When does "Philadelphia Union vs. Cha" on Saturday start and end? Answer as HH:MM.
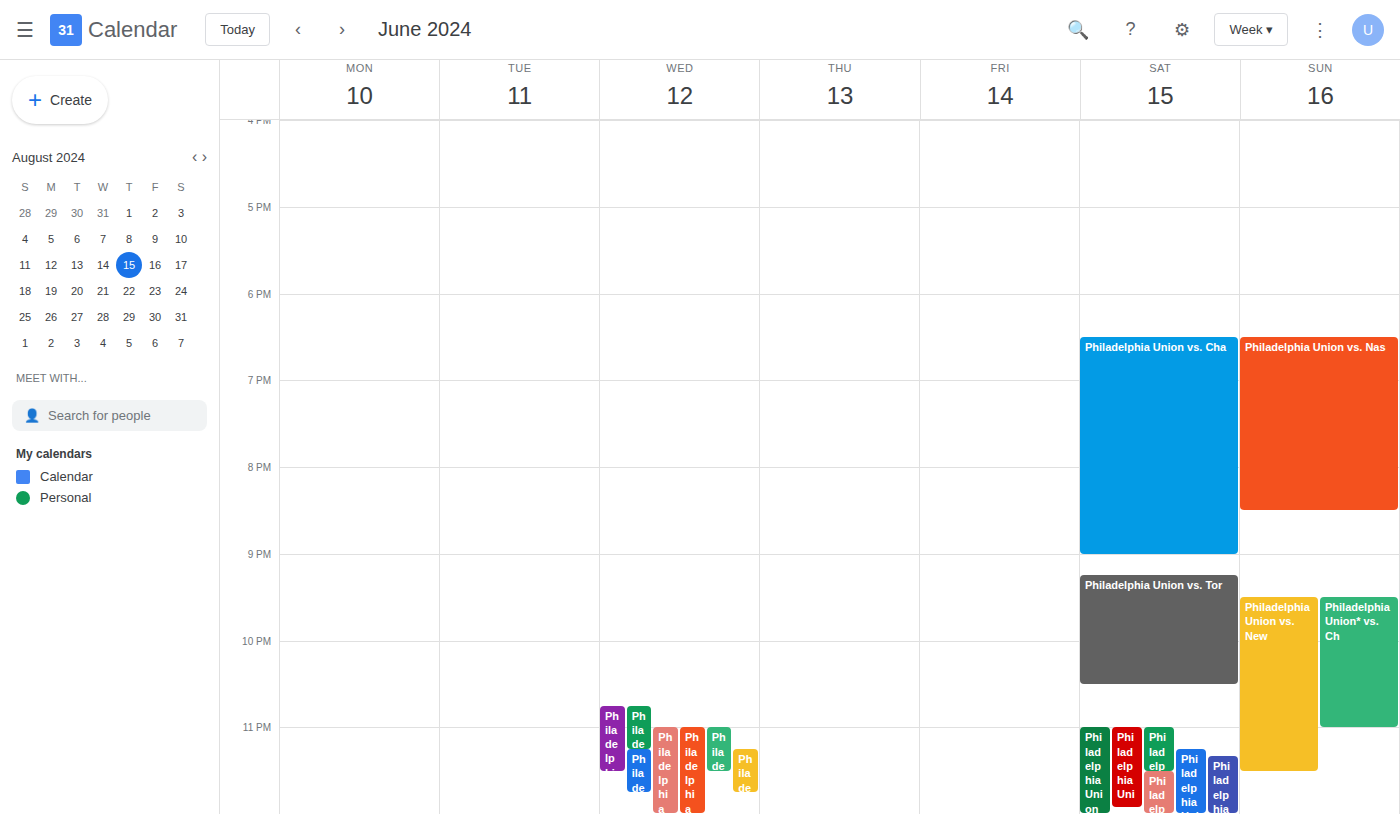
18:30 to 21:00